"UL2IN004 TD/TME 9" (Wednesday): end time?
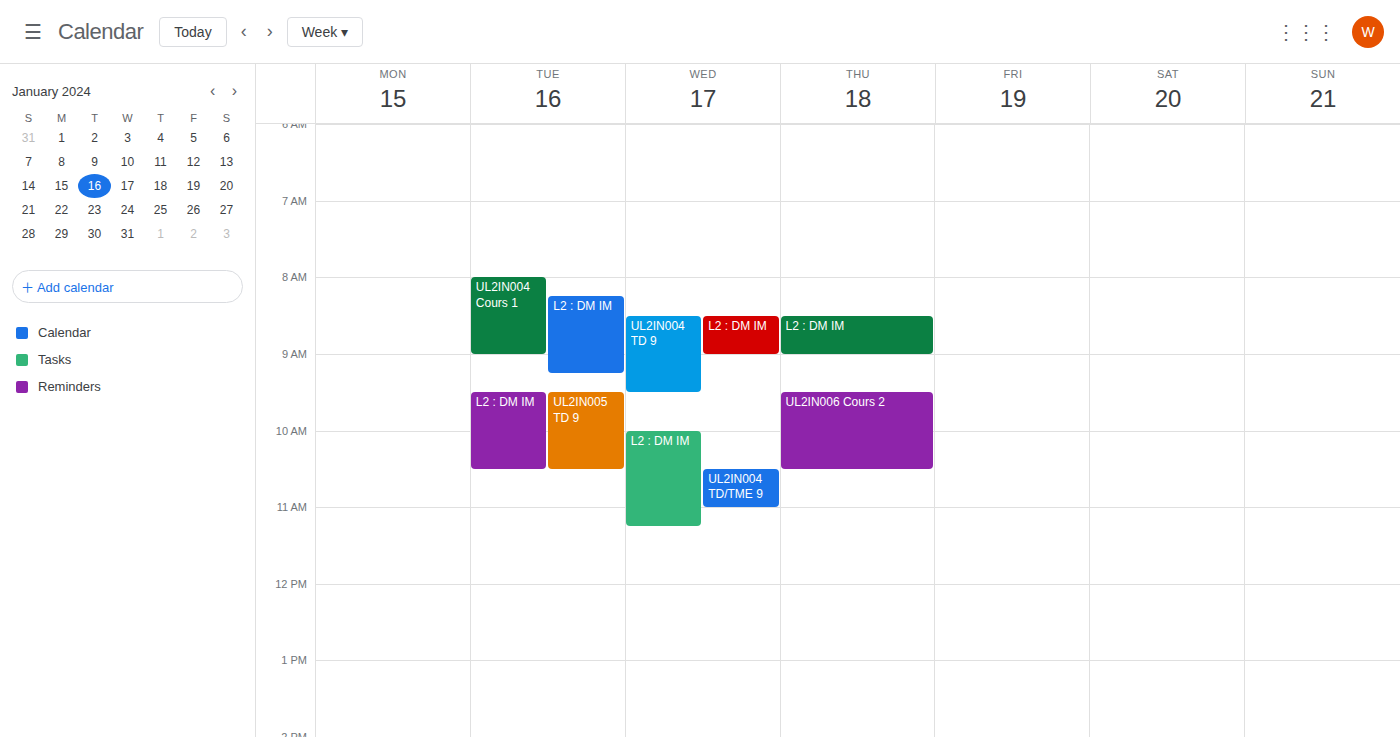
11:00